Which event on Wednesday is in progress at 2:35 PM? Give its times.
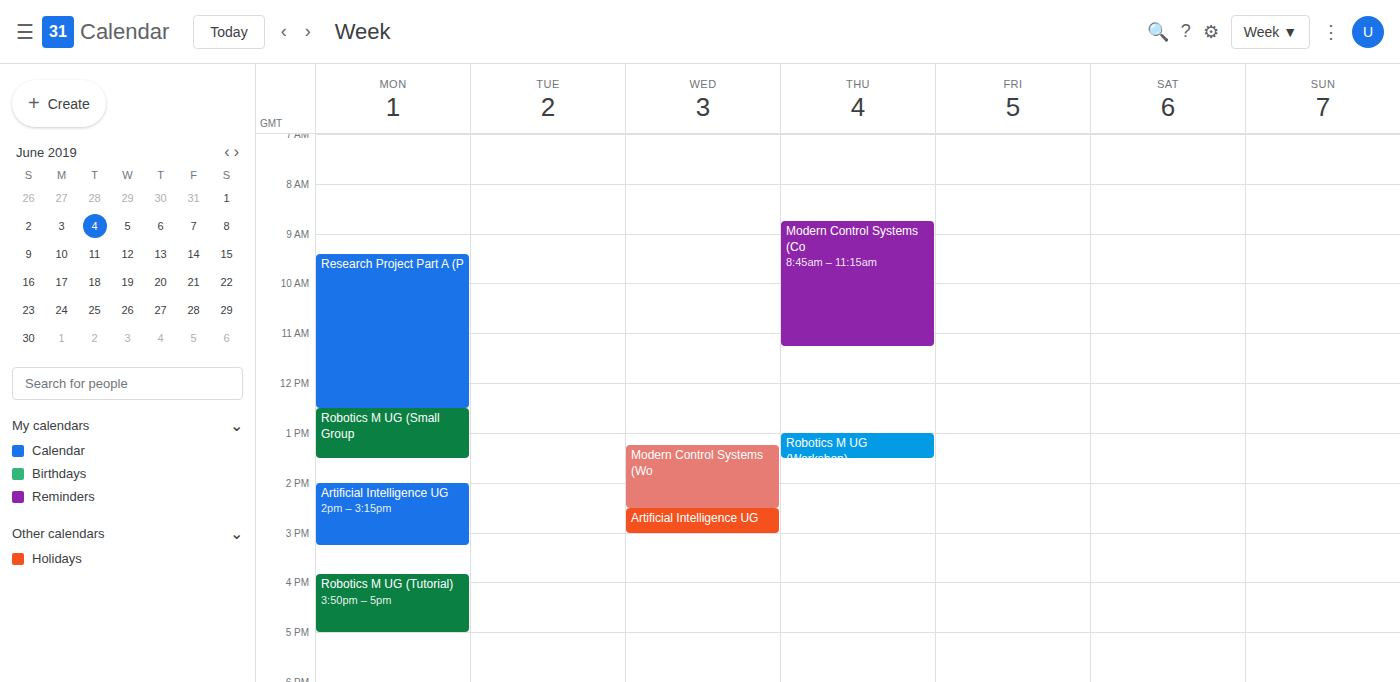
"Artificial Intelligence UG", 2:30 PM to 3:00 PM